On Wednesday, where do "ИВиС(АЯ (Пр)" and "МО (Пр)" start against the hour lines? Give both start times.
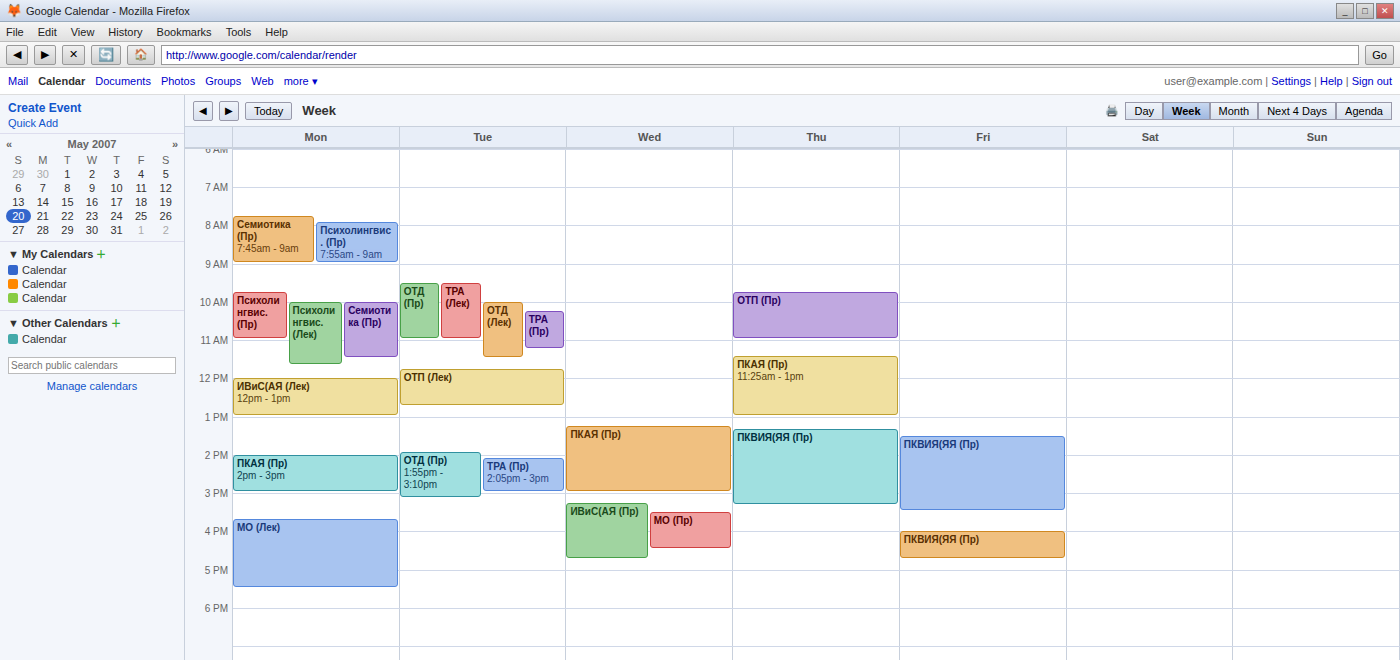
"ИВиС(АЯ (Пр)": 3:15 PM, neither: a quarter of the way from the 3 PM line to the 4 PM line. "МО (Пр)": 3:30 PM, halfway between the 3 PM and 4 PM lines.